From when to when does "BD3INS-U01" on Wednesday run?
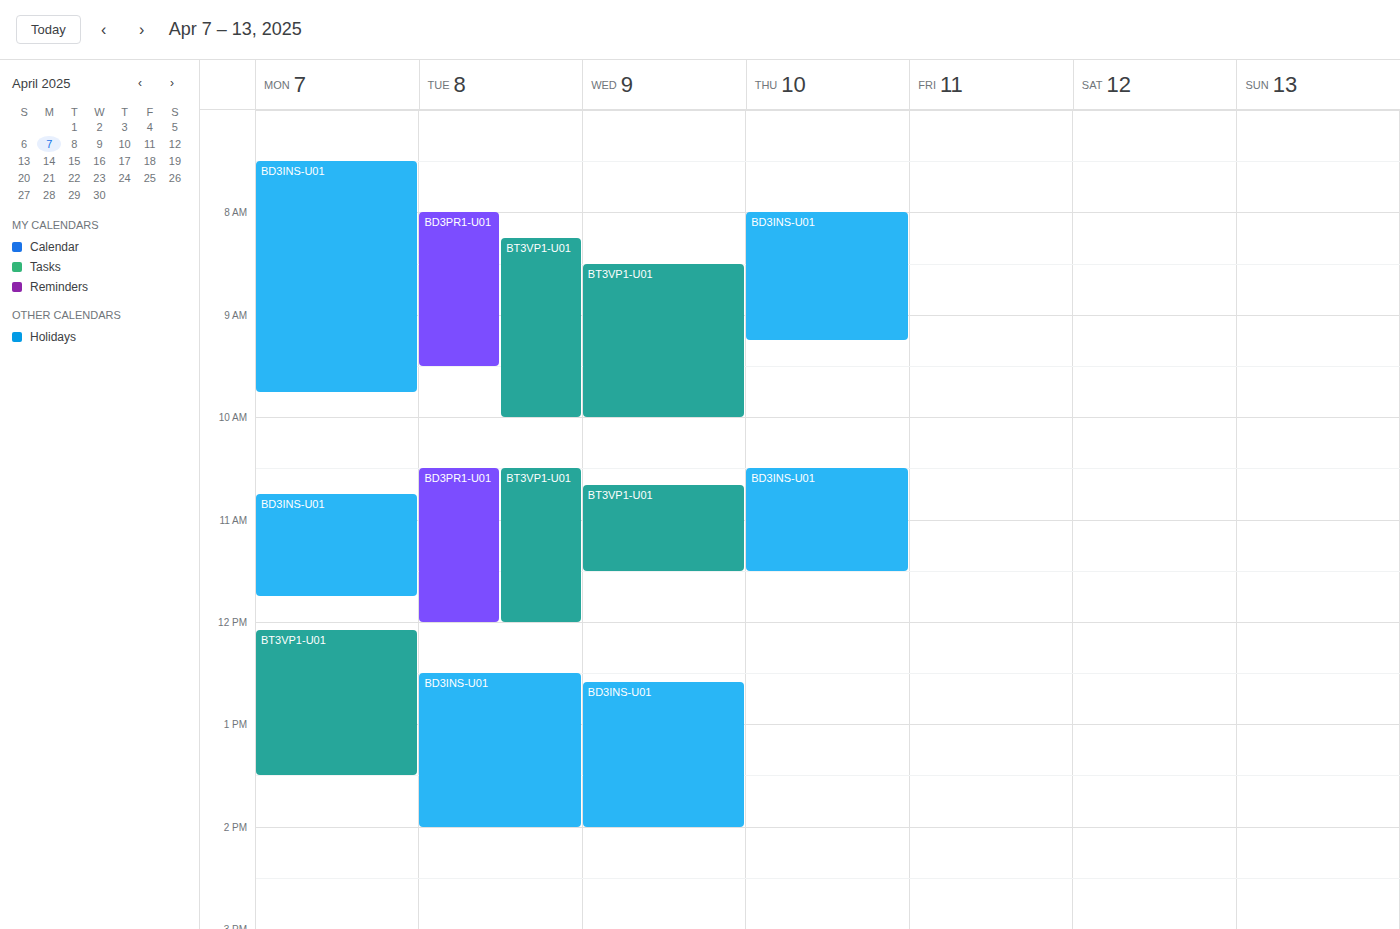
12:35 PM to 2:00 PM